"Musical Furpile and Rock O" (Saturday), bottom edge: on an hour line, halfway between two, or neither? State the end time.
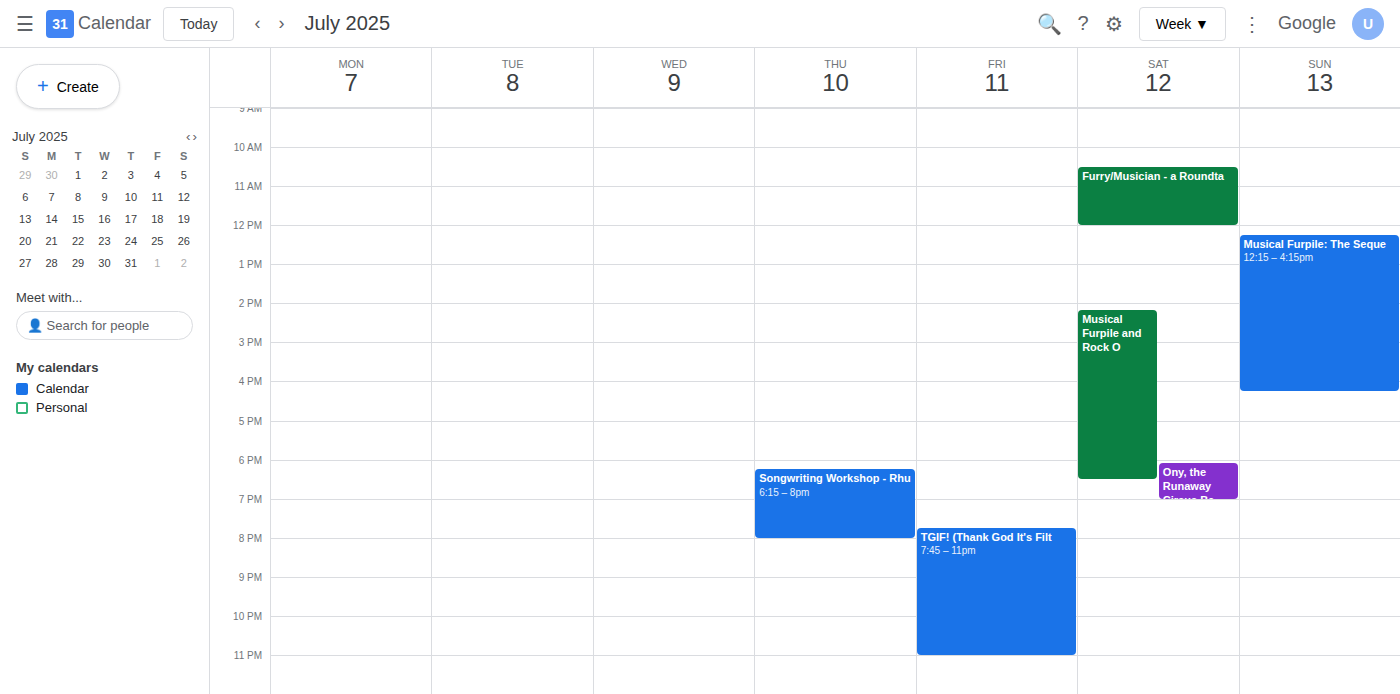
6:30 PM -- halfway between the 6 PM and 7 PM lines.